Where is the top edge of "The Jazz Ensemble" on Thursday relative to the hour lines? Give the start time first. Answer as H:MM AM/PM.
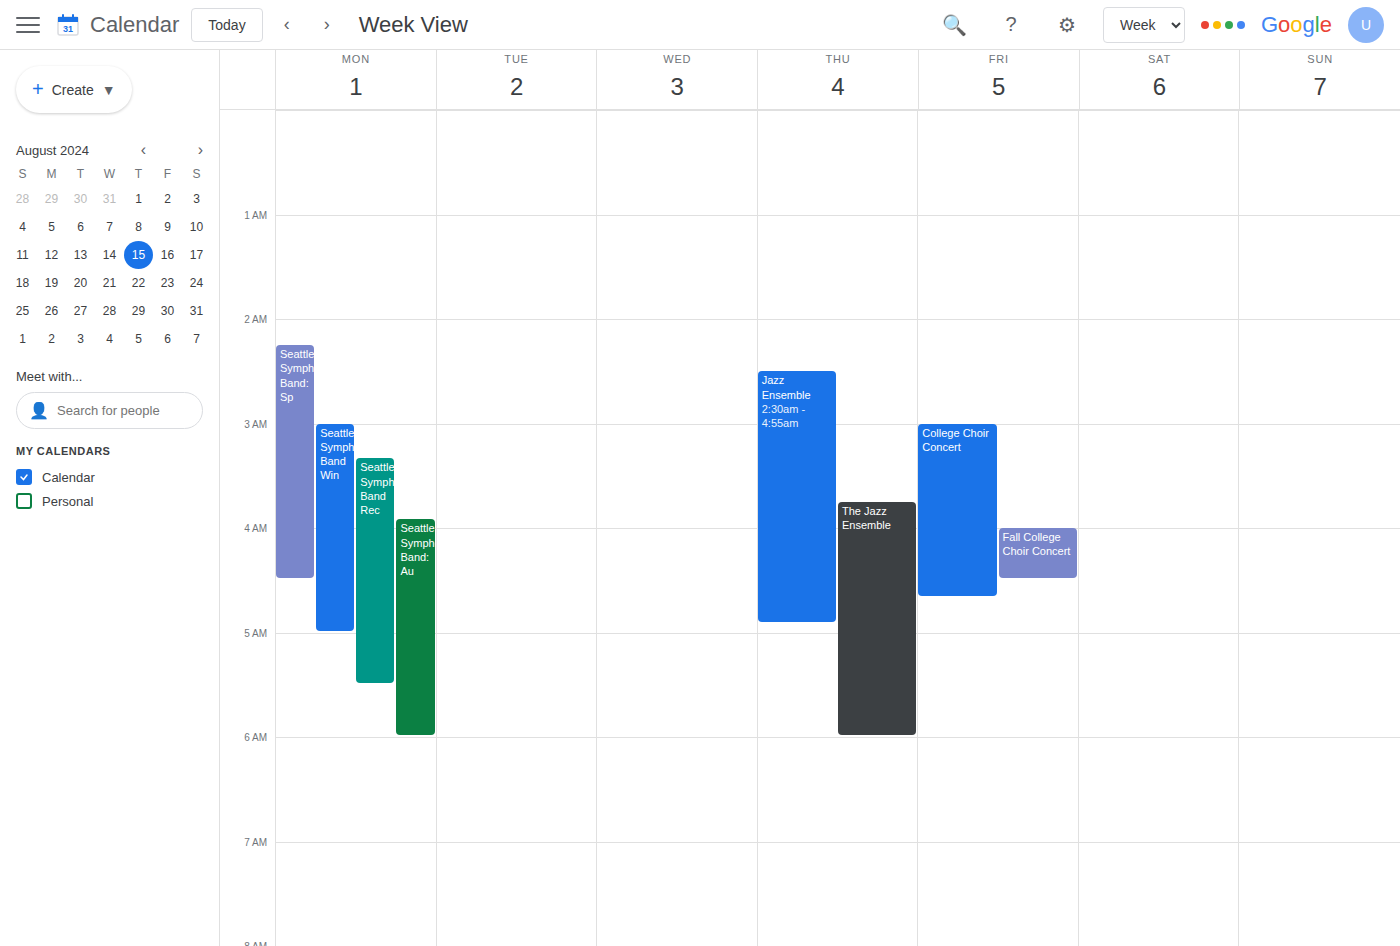
3:45 AM -- neither: three quarters of the way from the 3 AM line to the 4 AM line.